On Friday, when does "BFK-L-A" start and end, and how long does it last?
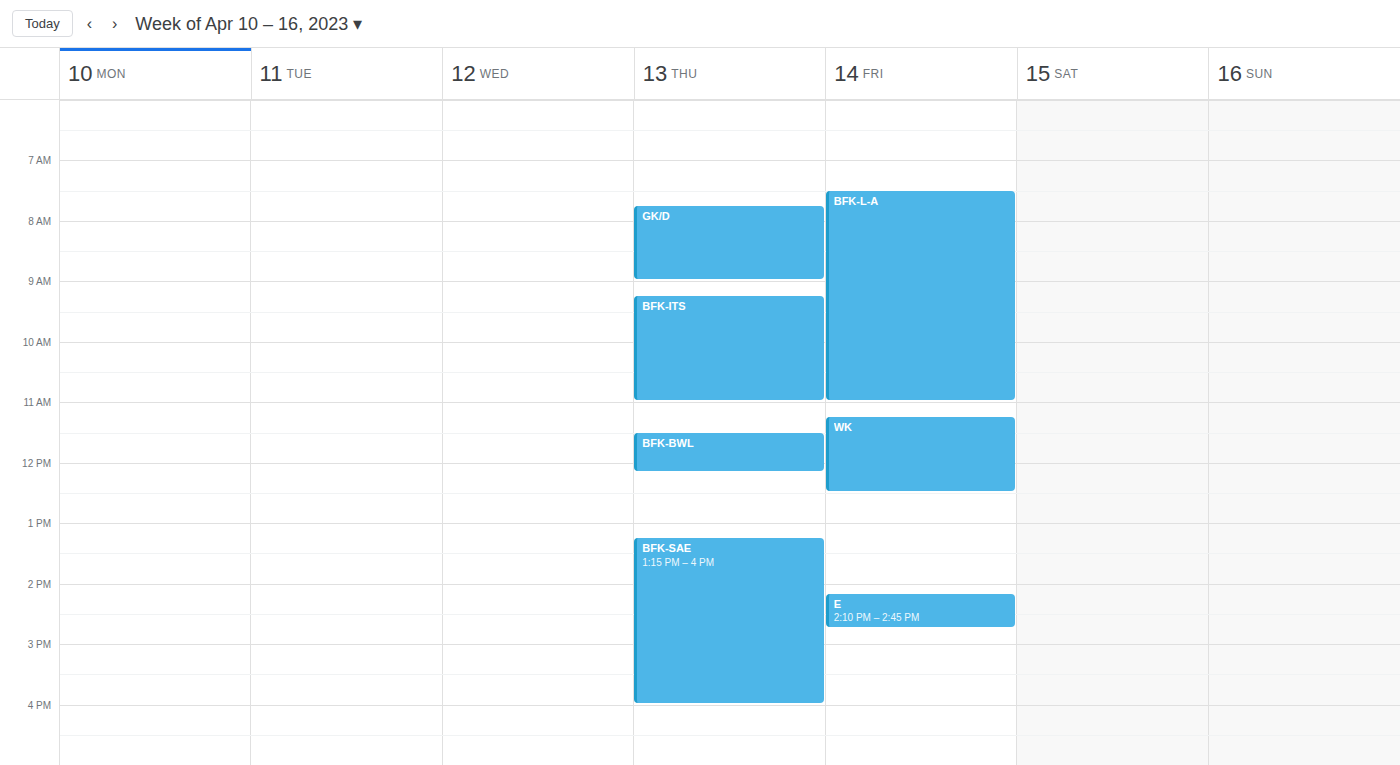
7:30 AM to 11:00 AM, 3 hours 30 minutes